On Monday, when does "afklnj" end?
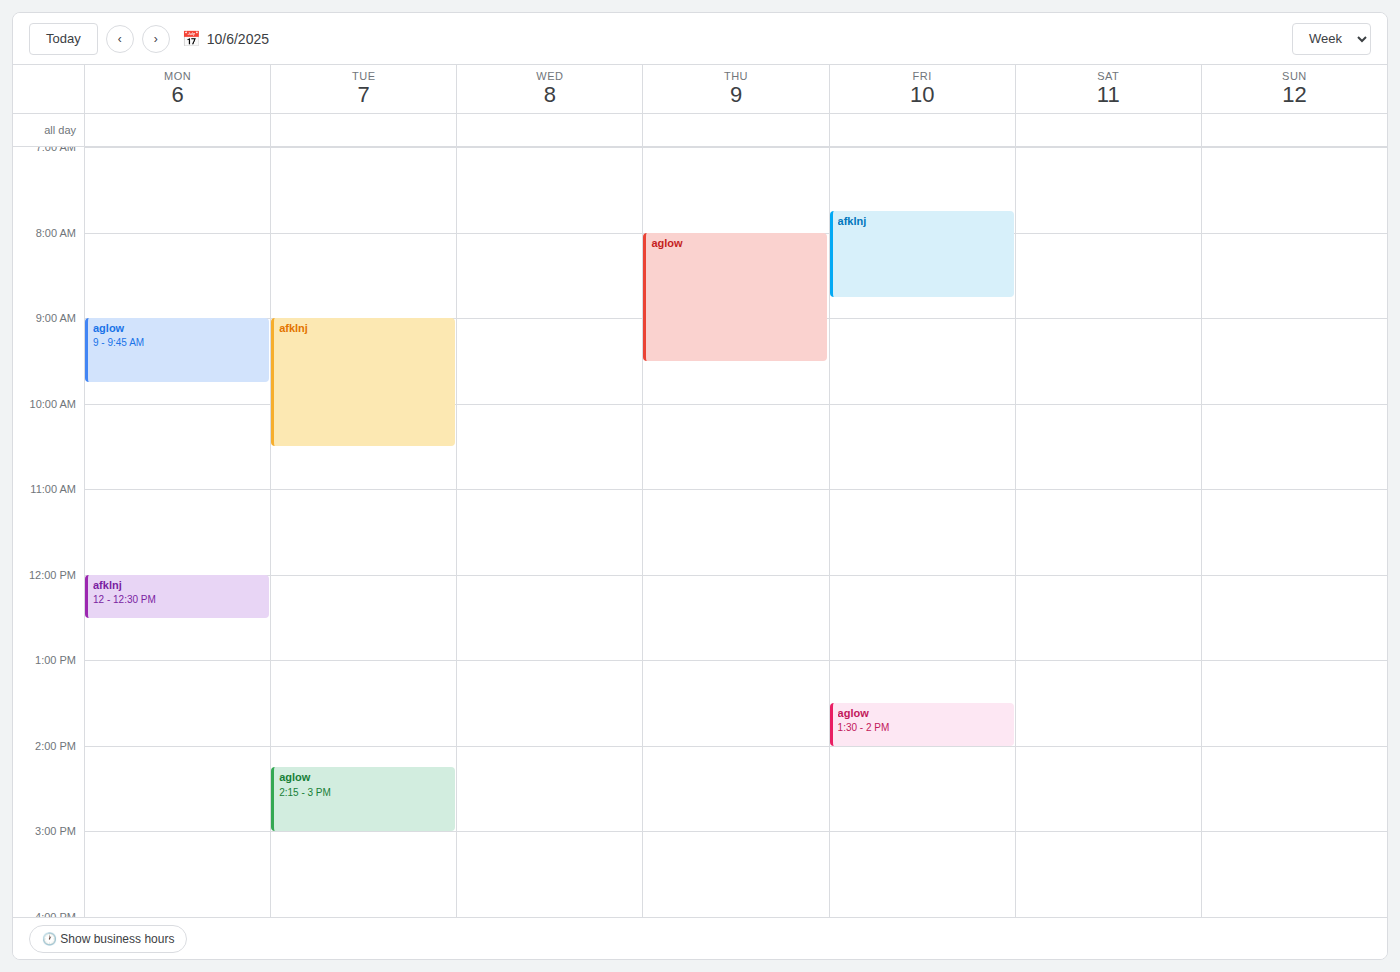
12:30